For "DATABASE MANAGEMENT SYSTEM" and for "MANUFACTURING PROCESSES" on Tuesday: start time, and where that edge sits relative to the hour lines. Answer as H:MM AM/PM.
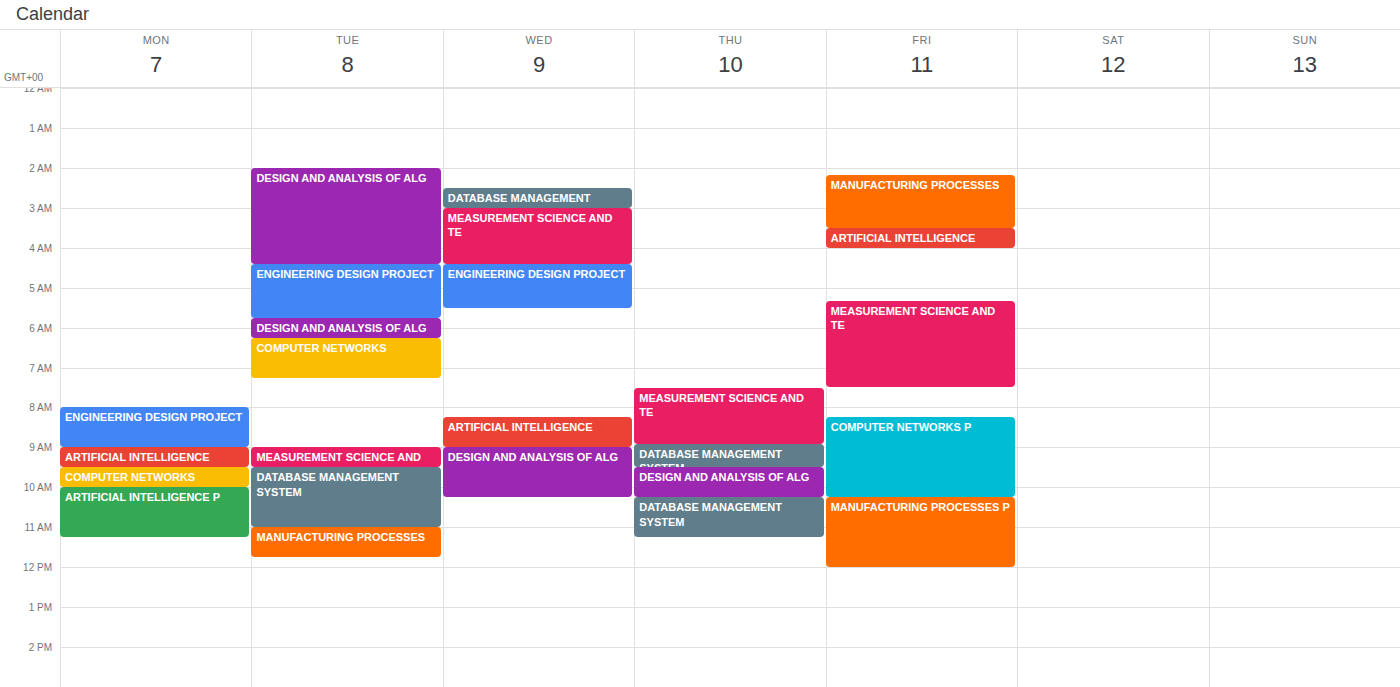
"DATABASE MANAGEMENT SYSTEM": 9:30 AM, halfway between the 9 AM and 10 AM lines. "MANUFACTURING PROCESSES": 11:00 AM, exactly on the 11 AM line.